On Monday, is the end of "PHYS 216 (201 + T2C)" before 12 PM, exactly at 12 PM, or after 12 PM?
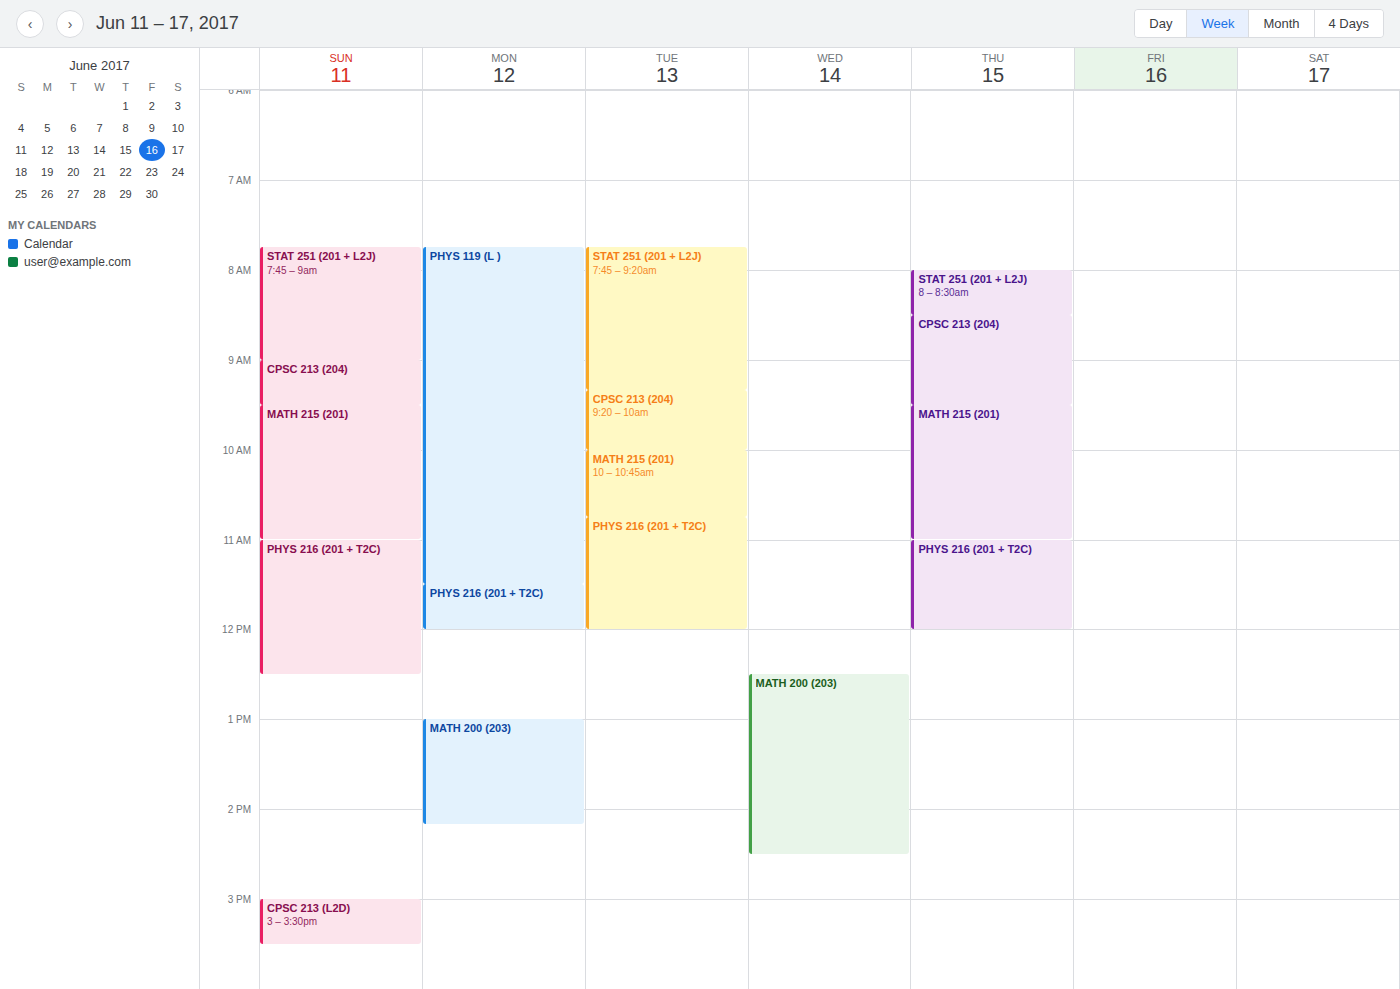
12:00 PM -- exactly at 12 PM, on the 12 PM line.